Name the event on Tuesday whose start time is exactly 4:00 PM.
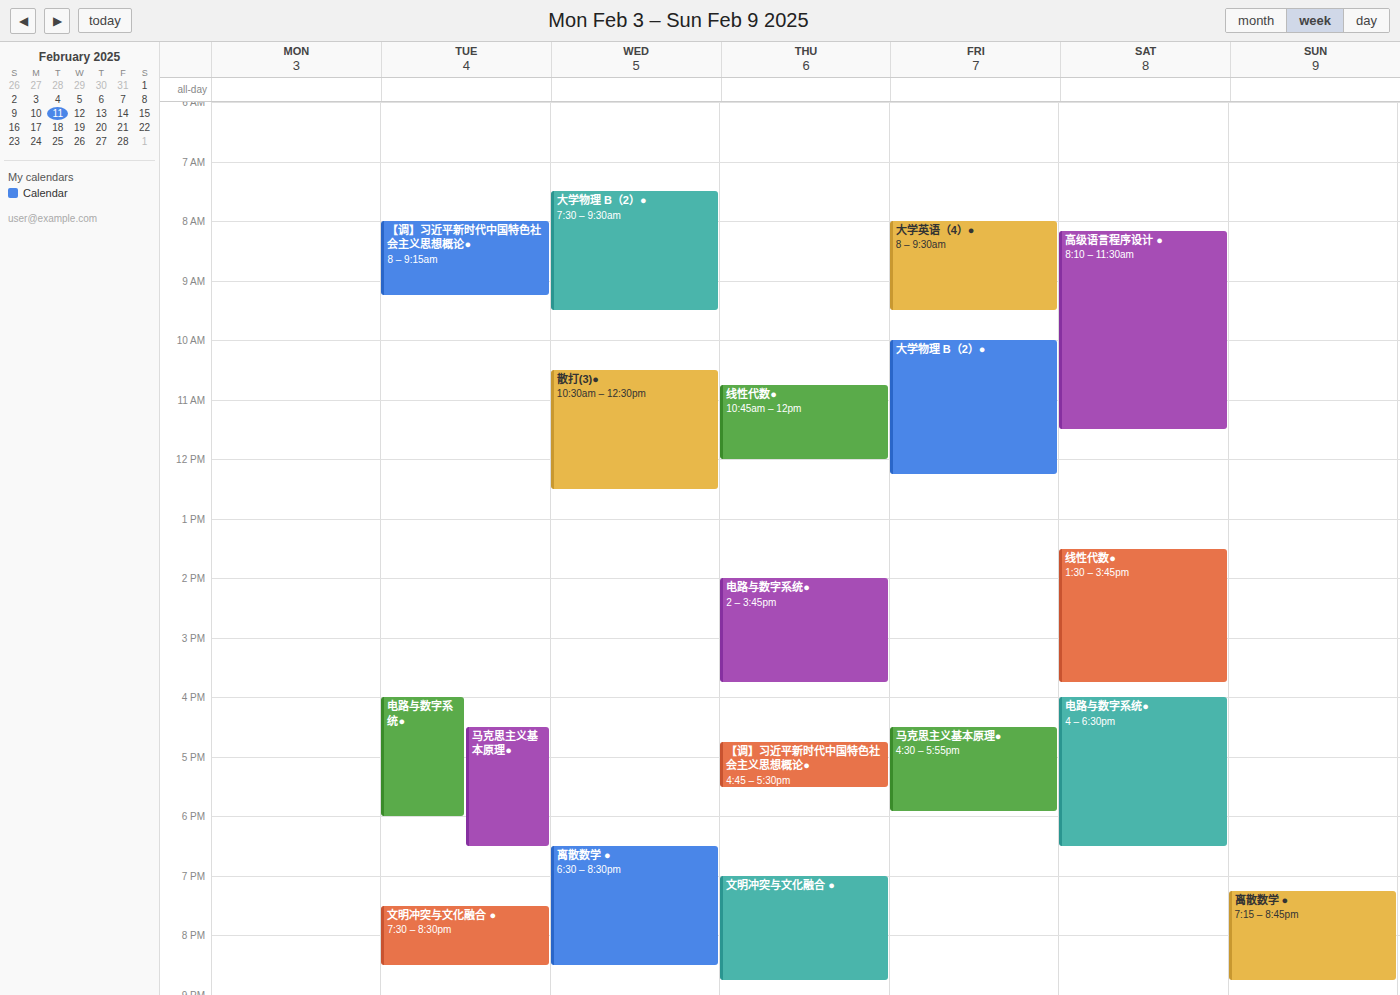
"电路与数字系统●"